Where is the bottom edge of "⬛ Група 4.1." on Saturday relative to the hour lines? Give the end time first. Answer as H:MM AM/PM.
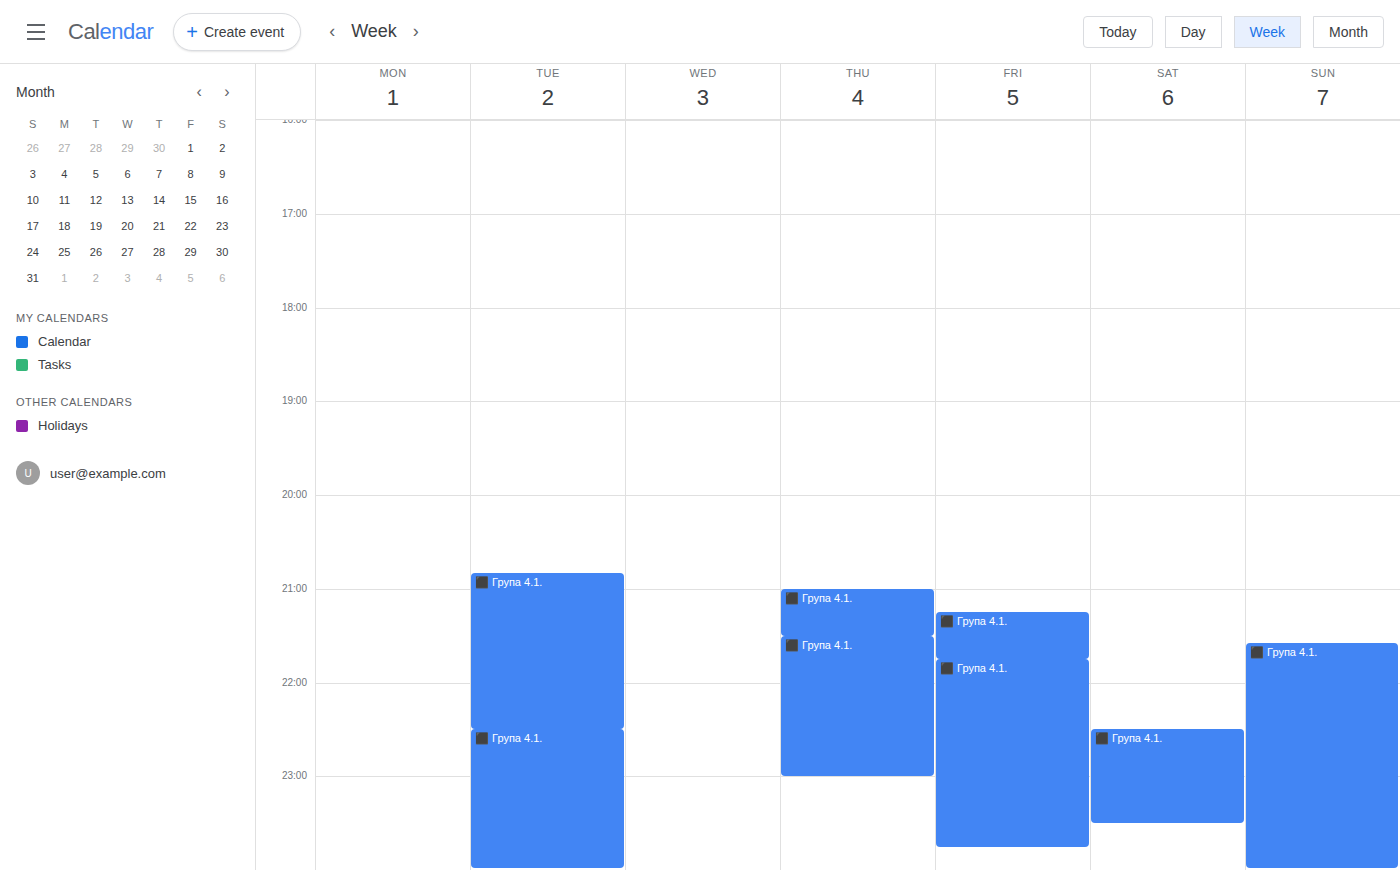
11:30 PM -- halfway between the 11 PM and 12 AM lines.